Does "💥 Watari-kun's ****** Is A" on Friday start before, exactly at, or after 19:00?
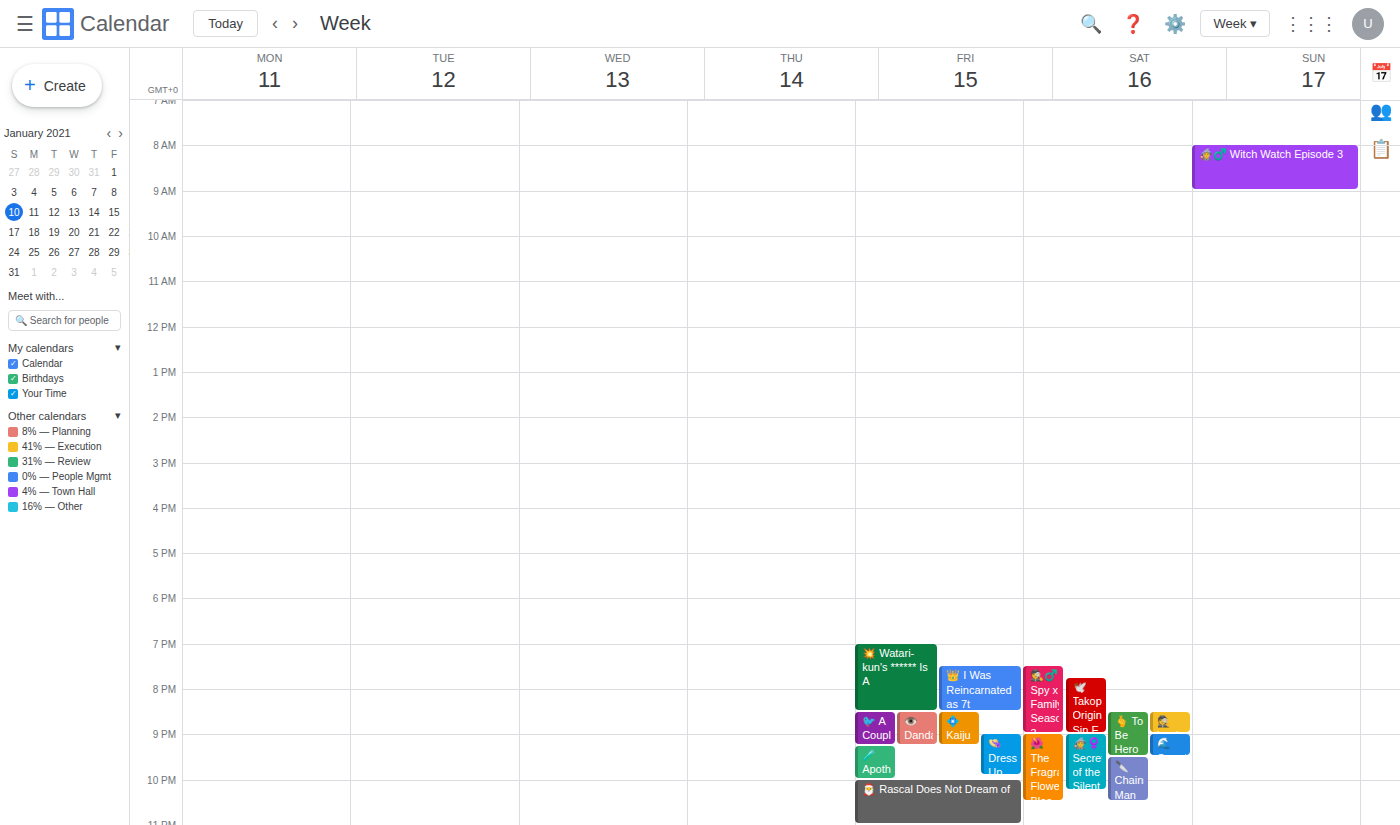
19:00 -- exactly at 19:00, on the 19:00 line.